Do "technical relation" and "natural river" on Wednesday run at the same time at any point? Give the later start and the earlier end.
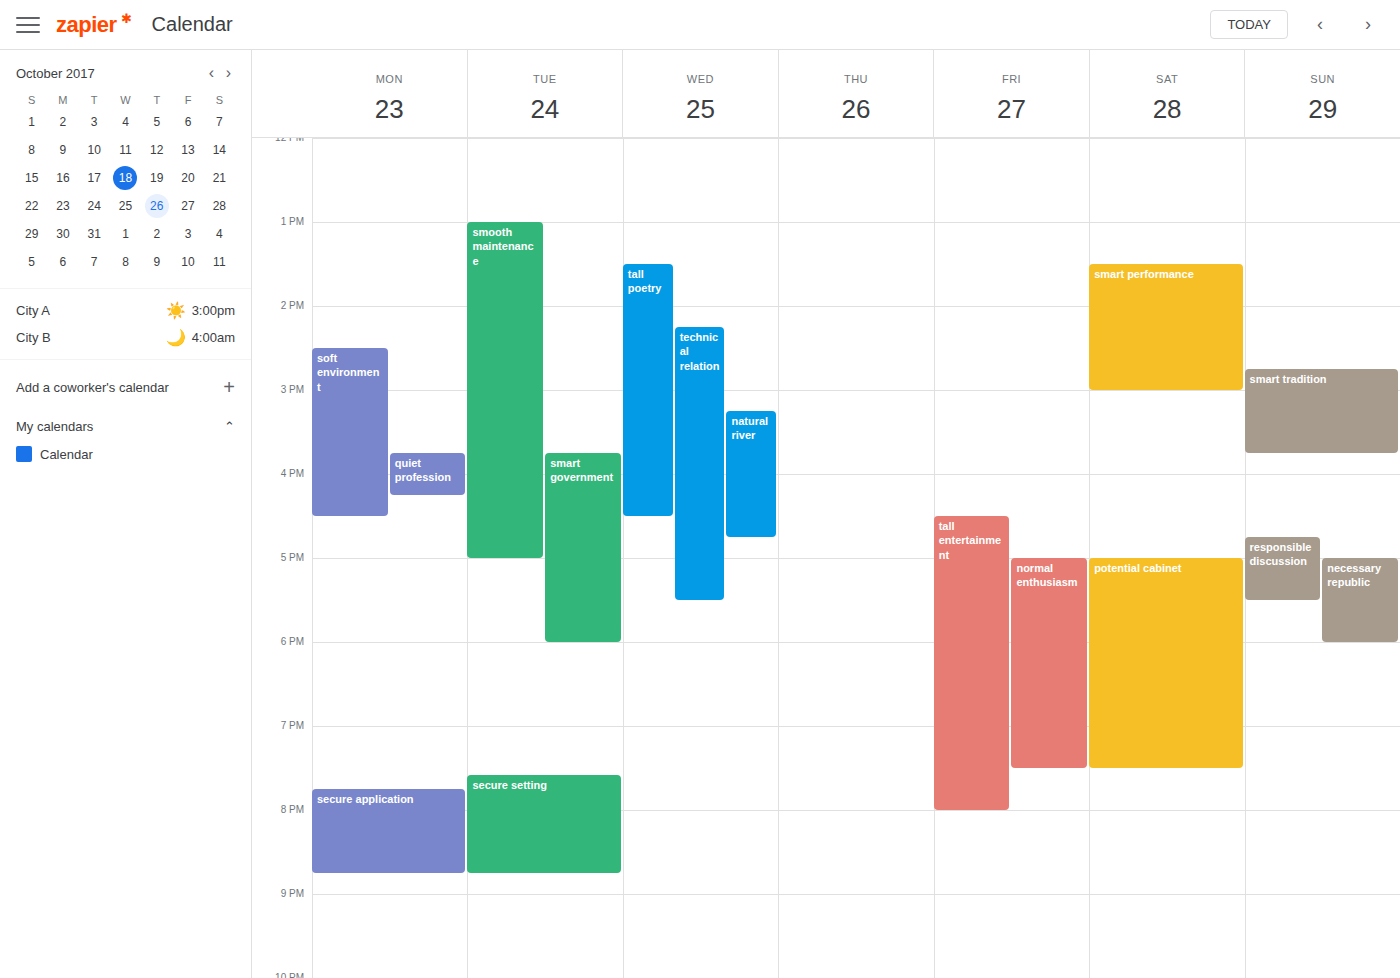
"natural river" runs 3:15 PM to 4:45 PM, inside "technical relation" -- they overlap.